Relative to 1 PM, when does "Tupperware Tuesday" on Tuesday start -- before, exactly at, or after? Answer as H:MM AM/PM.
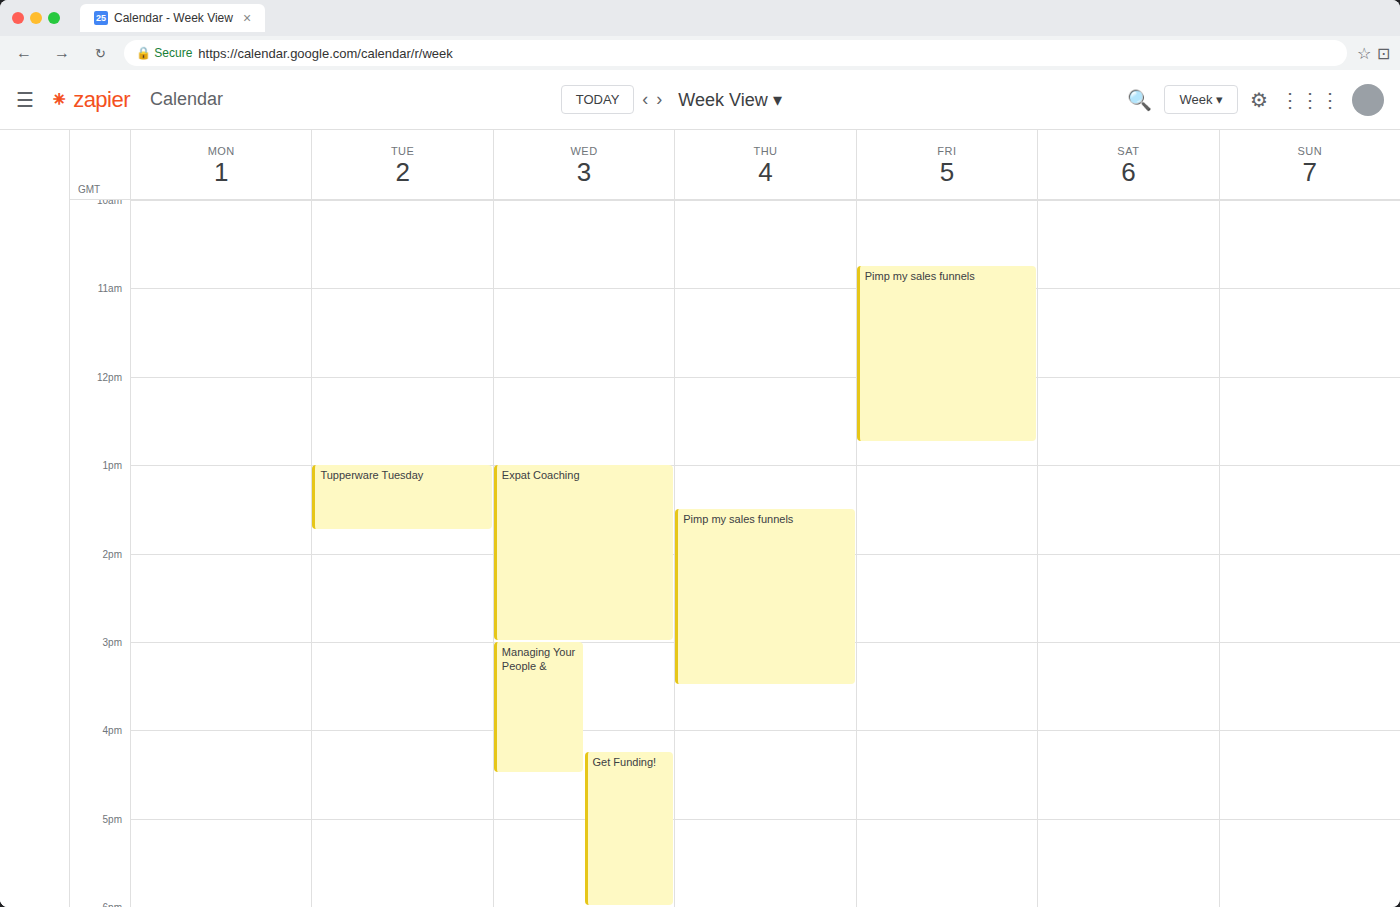
1:00 PM -- exactly at 1 PM, on the 1 PM line.